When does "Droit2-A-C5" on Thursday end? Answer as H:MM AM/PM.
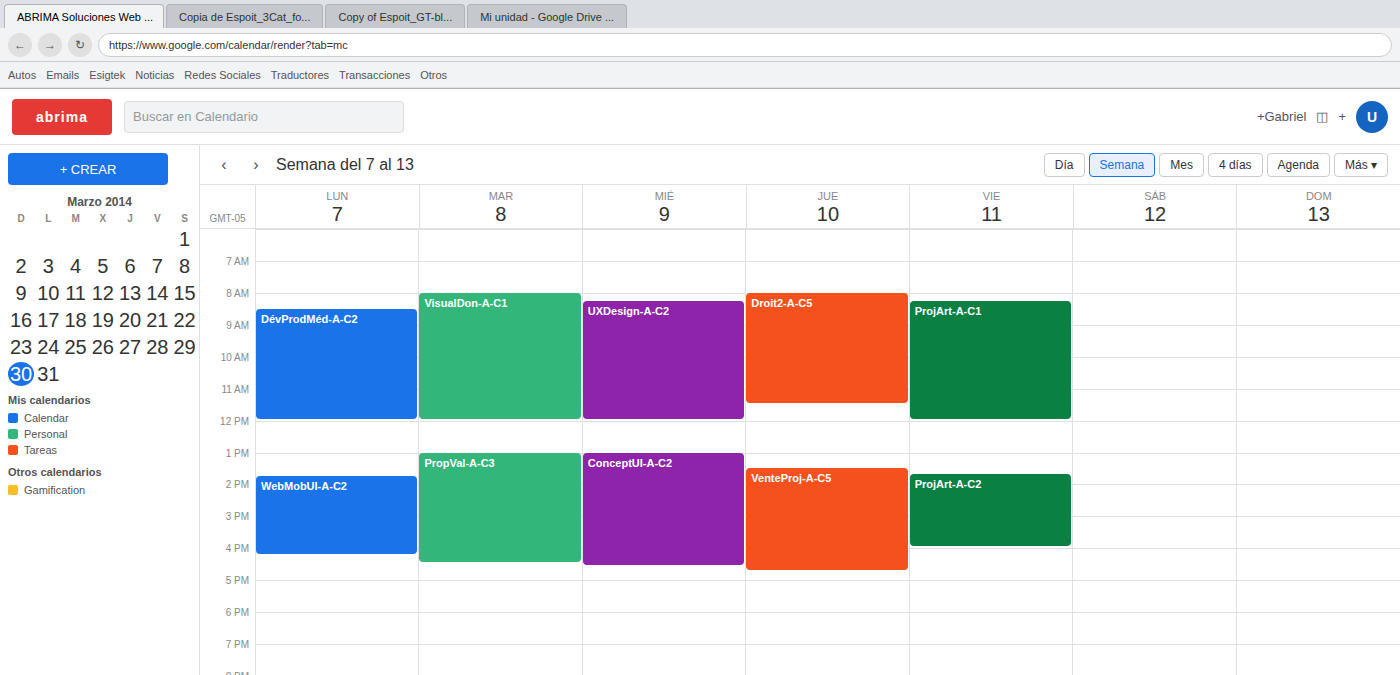
11:30 AM